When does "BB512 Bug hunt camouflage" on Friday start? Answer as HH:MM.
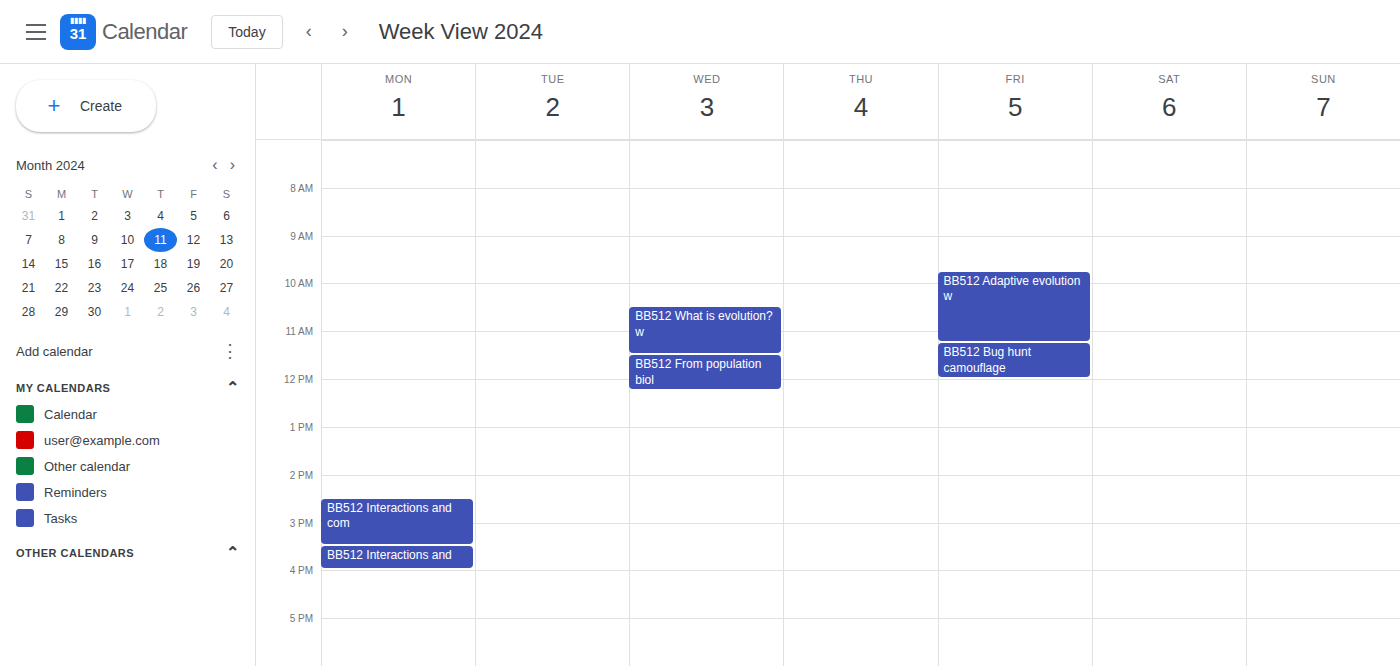
11:15